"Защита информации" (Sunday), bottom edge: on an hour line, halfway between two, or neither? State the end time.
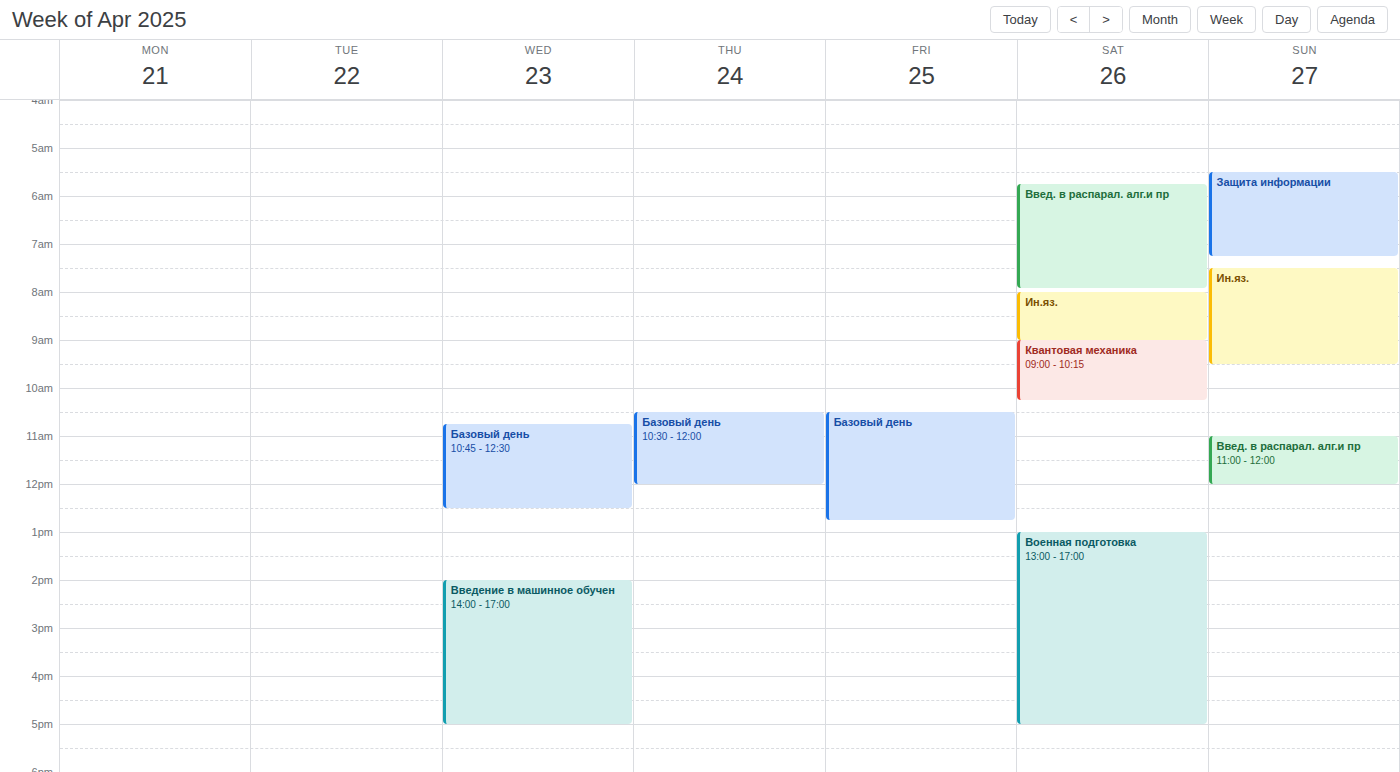
7:15 AM -- neither: a quarter of the way from the 7 AM line to the 8 AM line.